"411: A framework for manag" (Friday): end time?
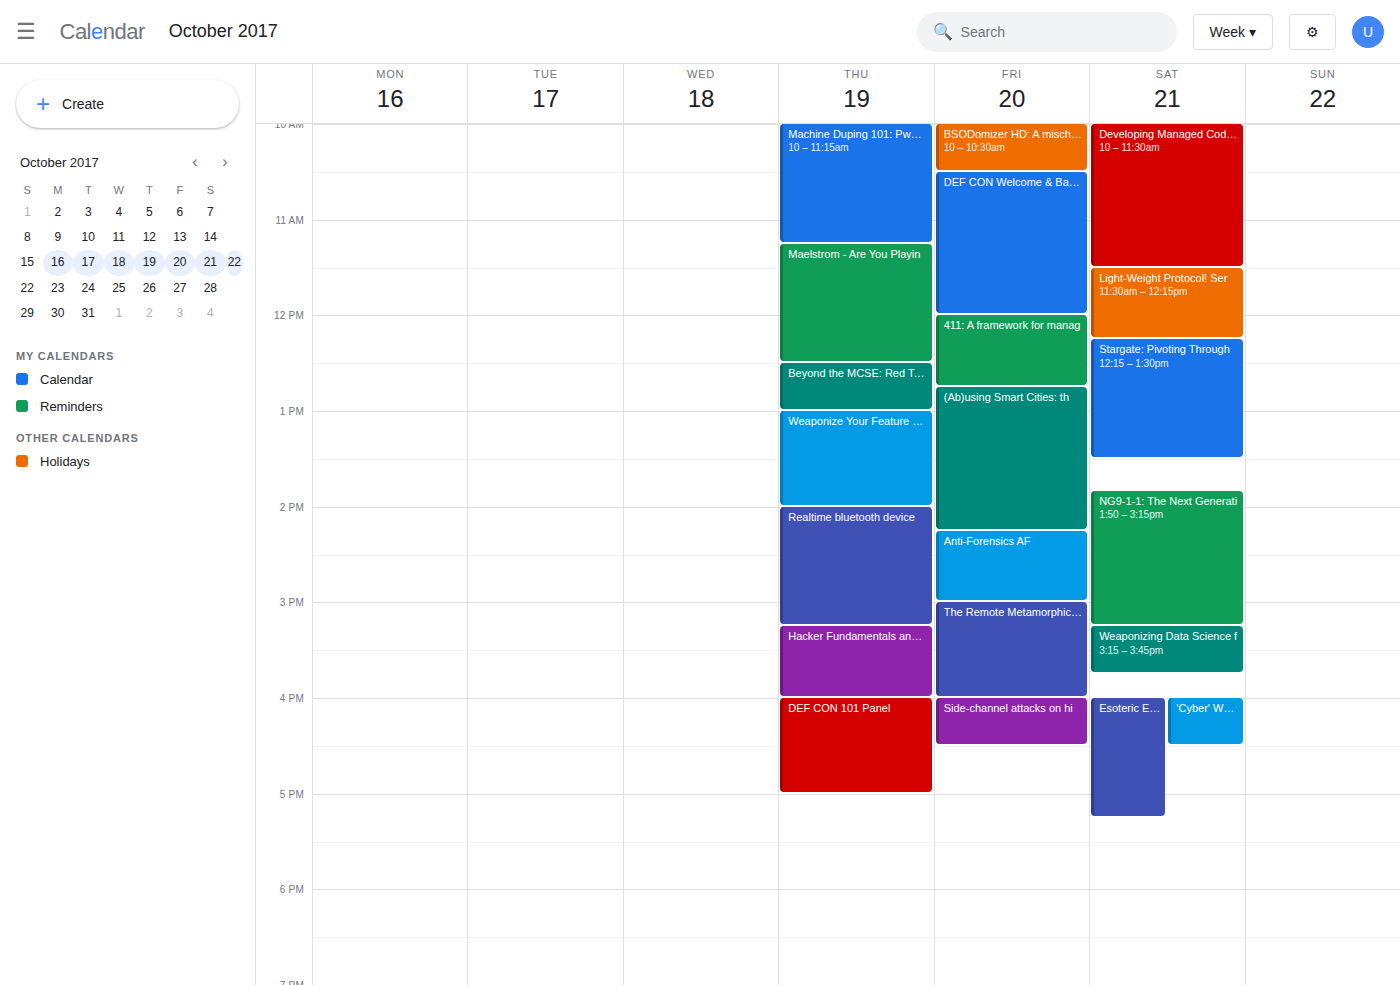
12:45